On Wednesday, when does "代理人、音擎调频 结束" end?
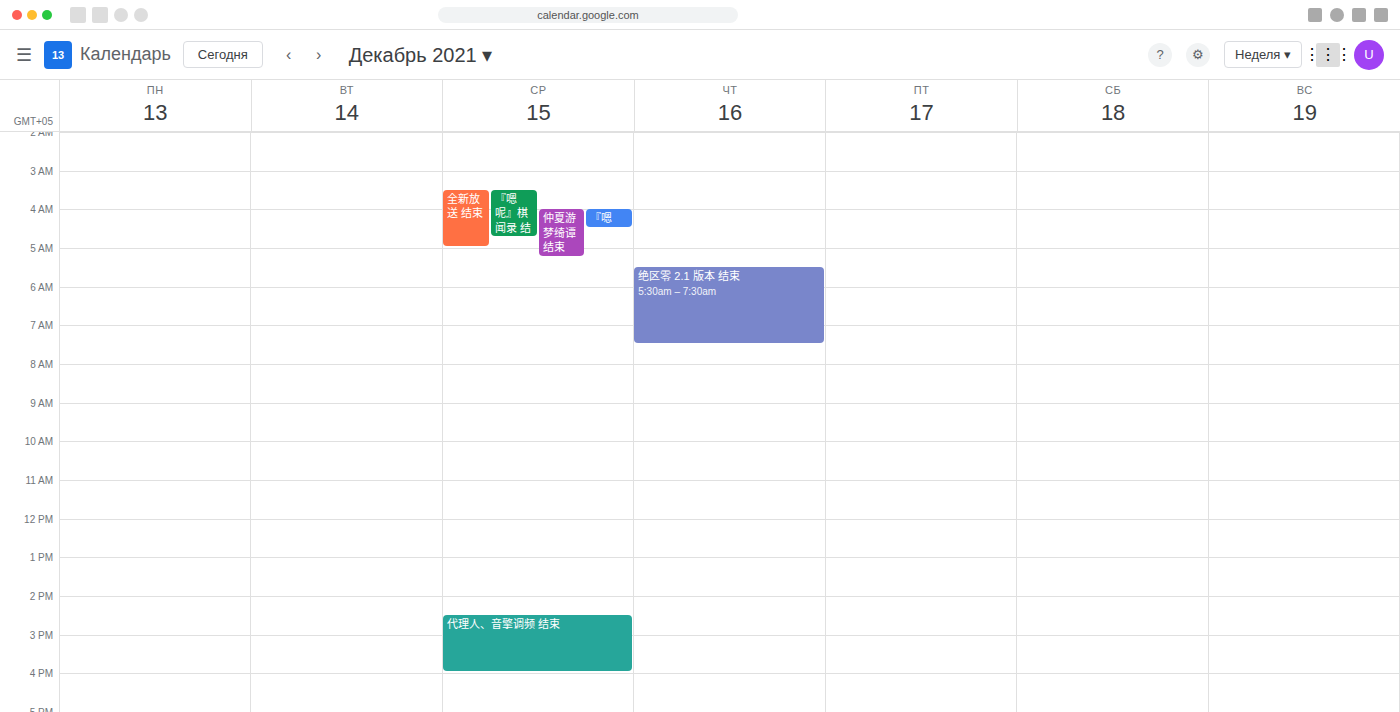
4:00 PM